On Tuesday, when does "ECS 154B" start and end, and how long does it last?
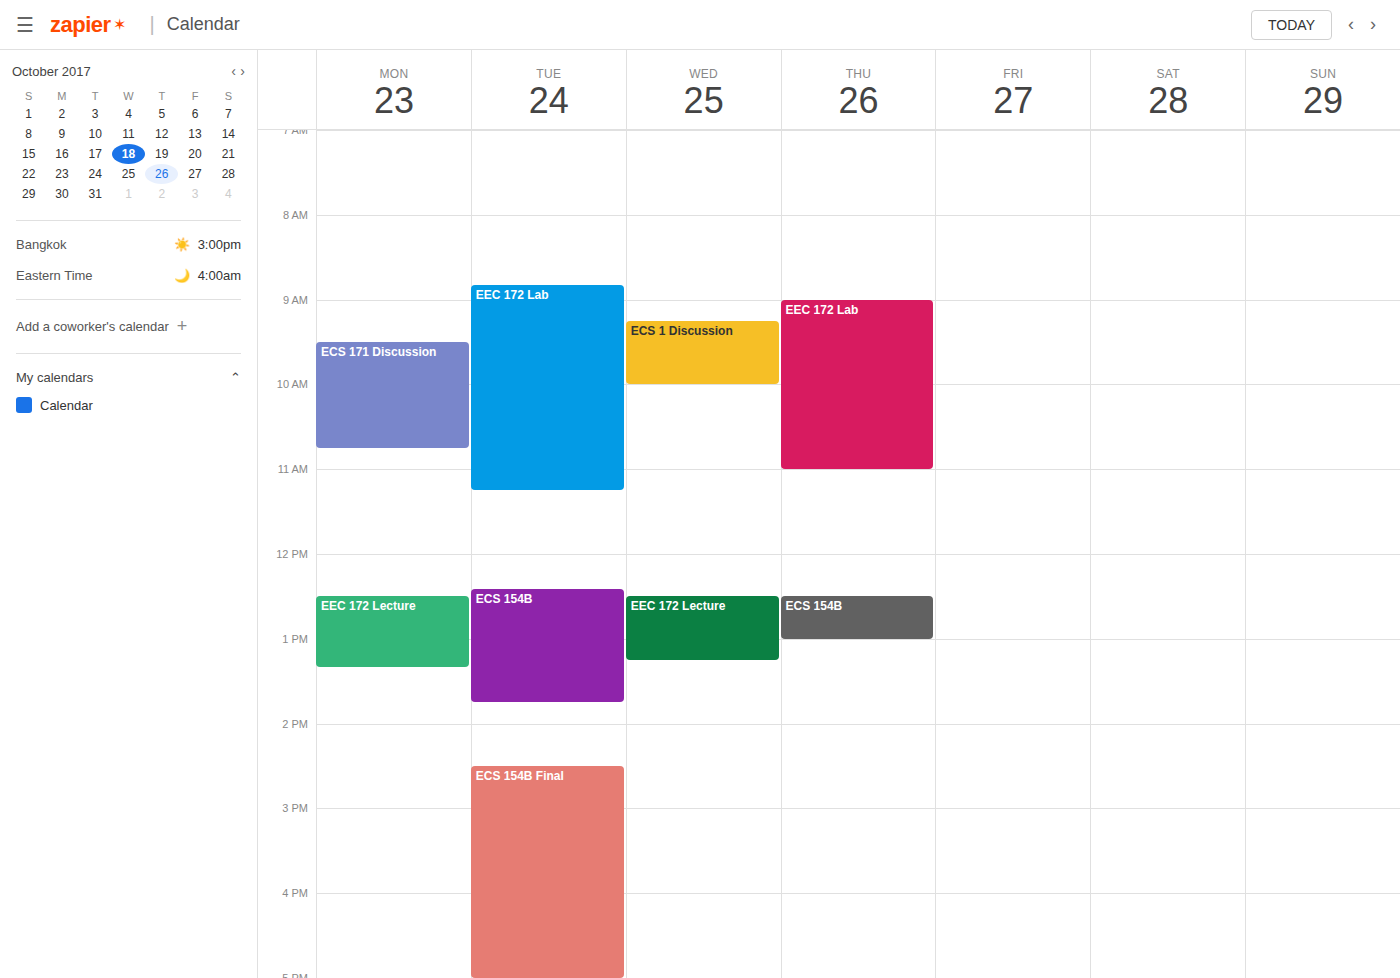
12:25 PM to 1:45 PM, 1 hour 20 minutes